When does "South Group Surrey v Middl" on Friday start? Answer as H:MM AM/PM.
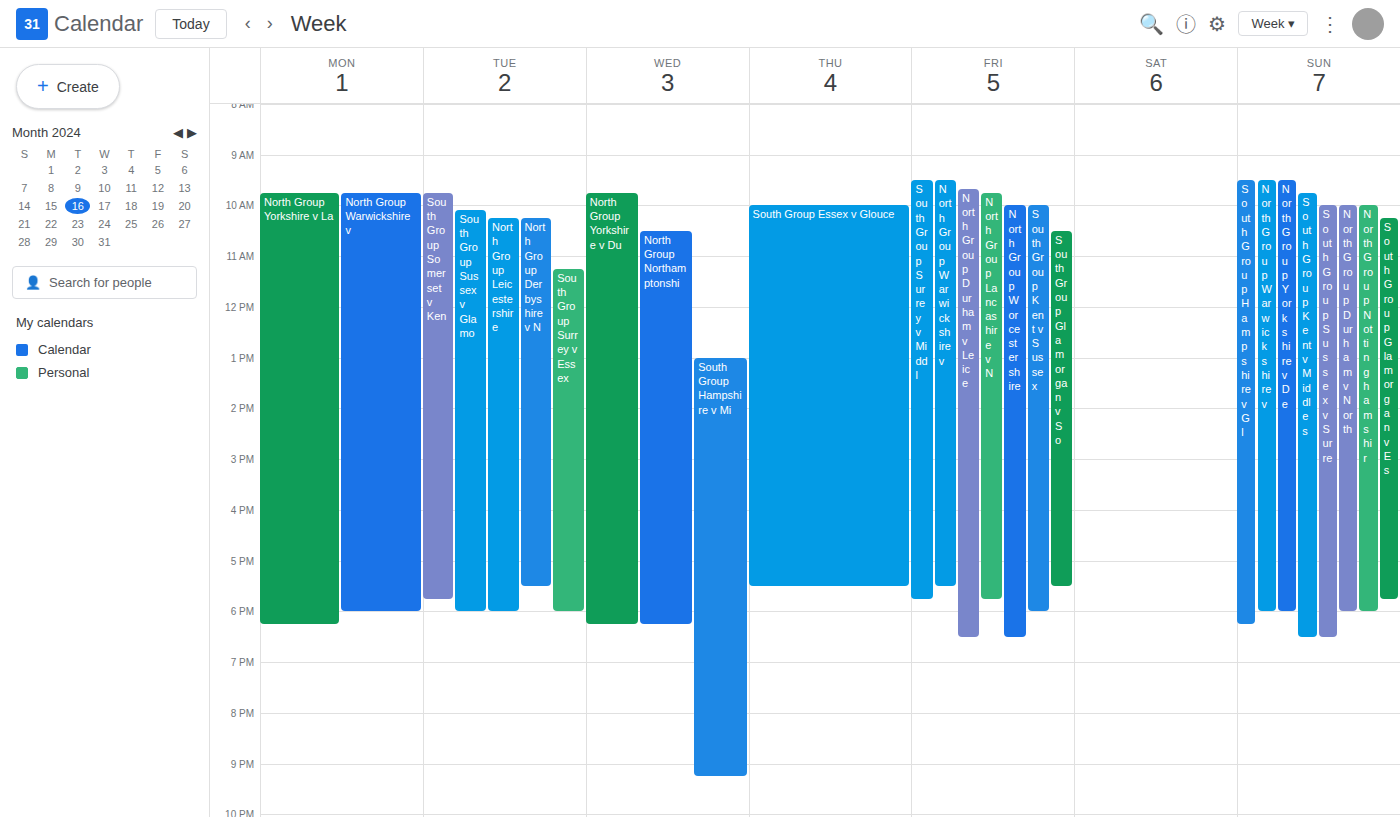
9:30 AM